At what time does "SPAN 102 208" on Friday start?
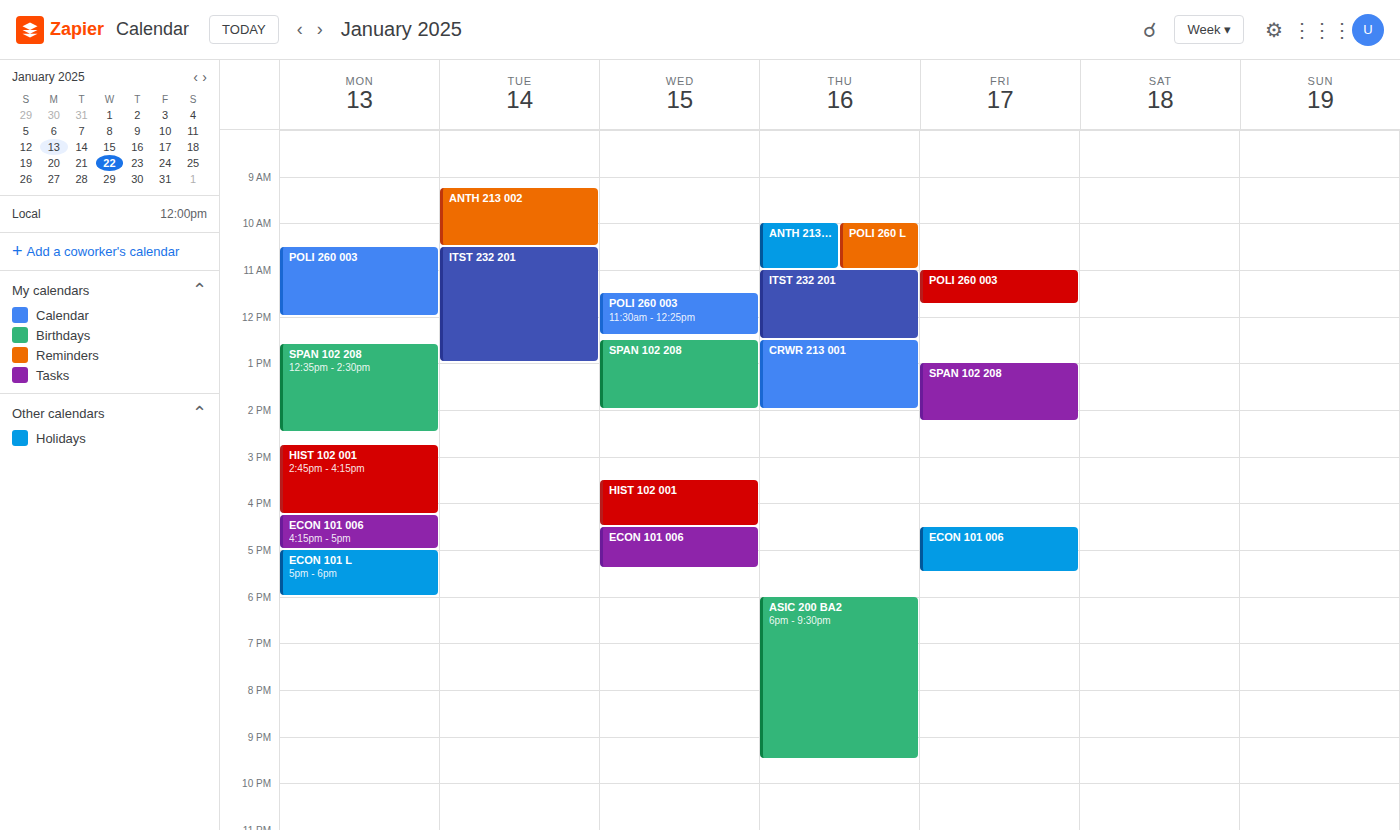
1:00 PM